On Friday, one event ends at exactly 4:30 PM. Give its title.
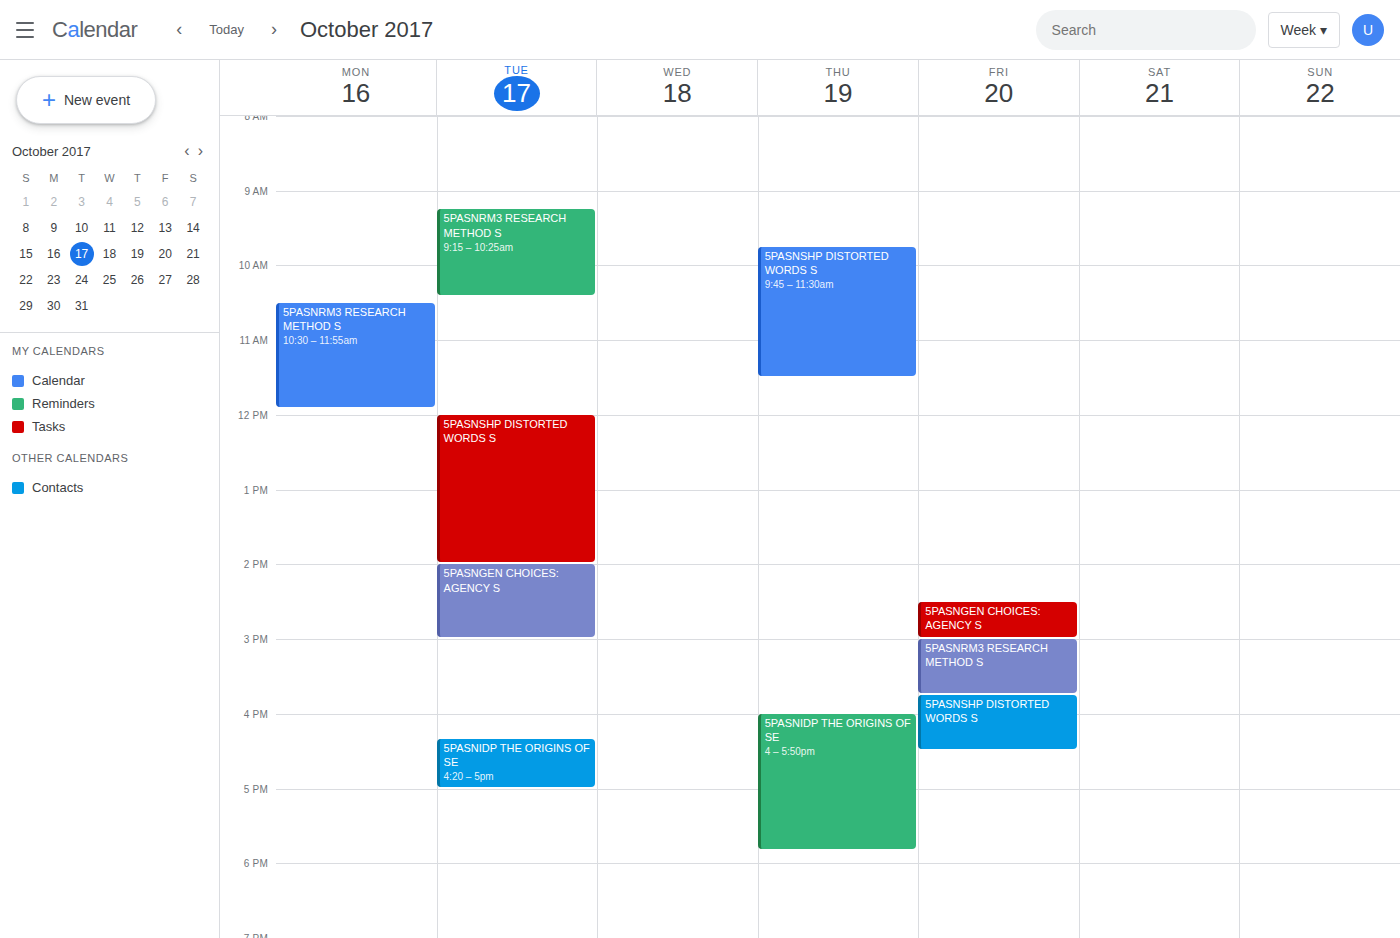
"5PASNSHP DISTORTED WORDS S"